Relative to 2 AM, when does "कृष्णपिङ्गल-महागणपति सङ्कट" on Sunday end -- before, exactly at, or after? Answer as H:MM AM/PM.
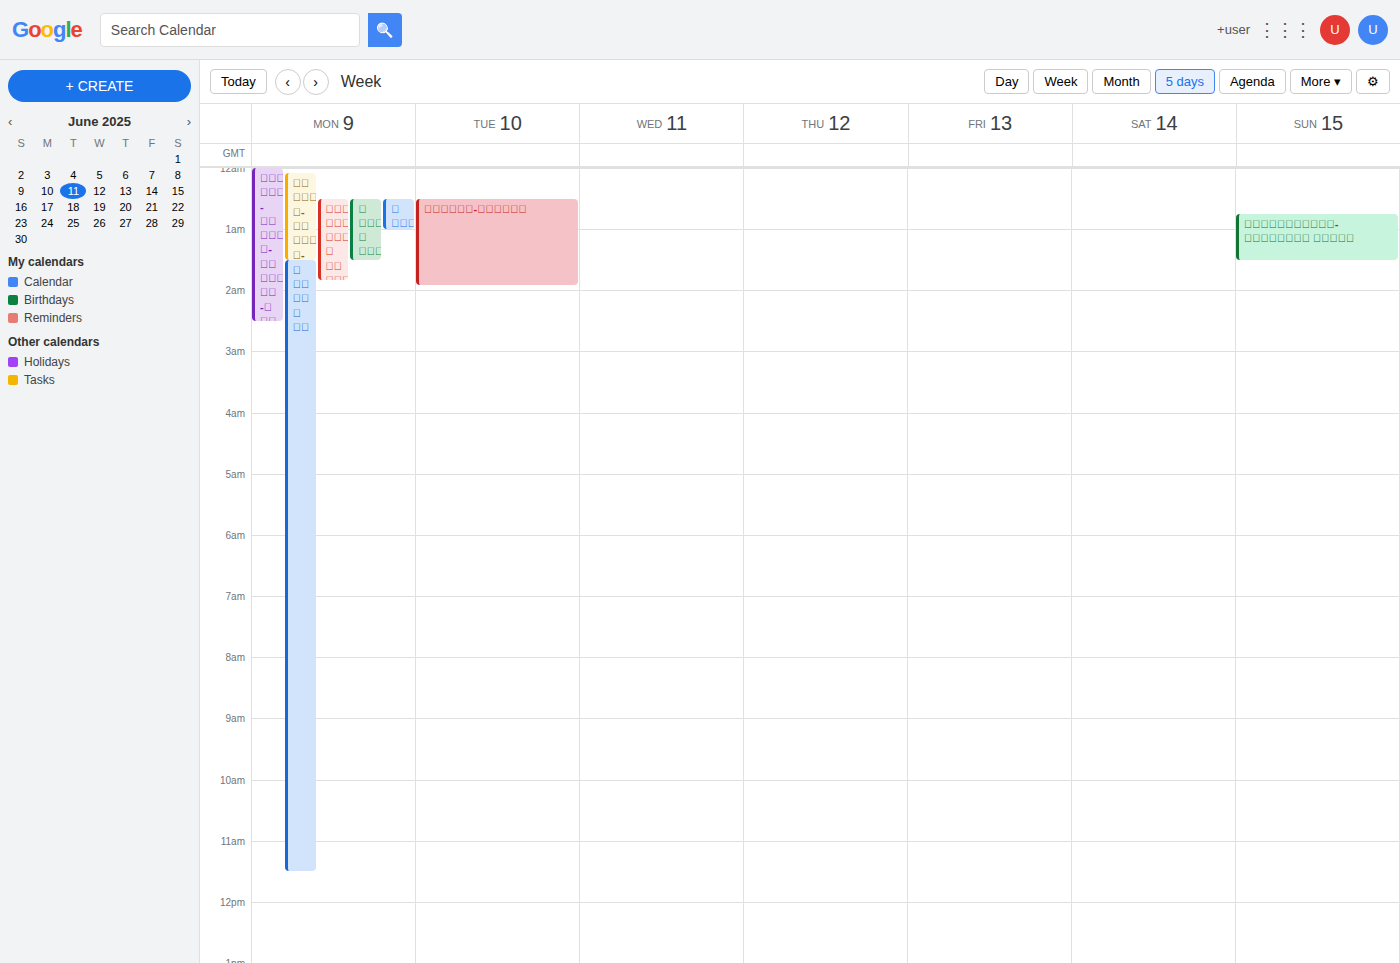
1:30 AM -- before 2 AM, 30 minutes above the 2 AM line.